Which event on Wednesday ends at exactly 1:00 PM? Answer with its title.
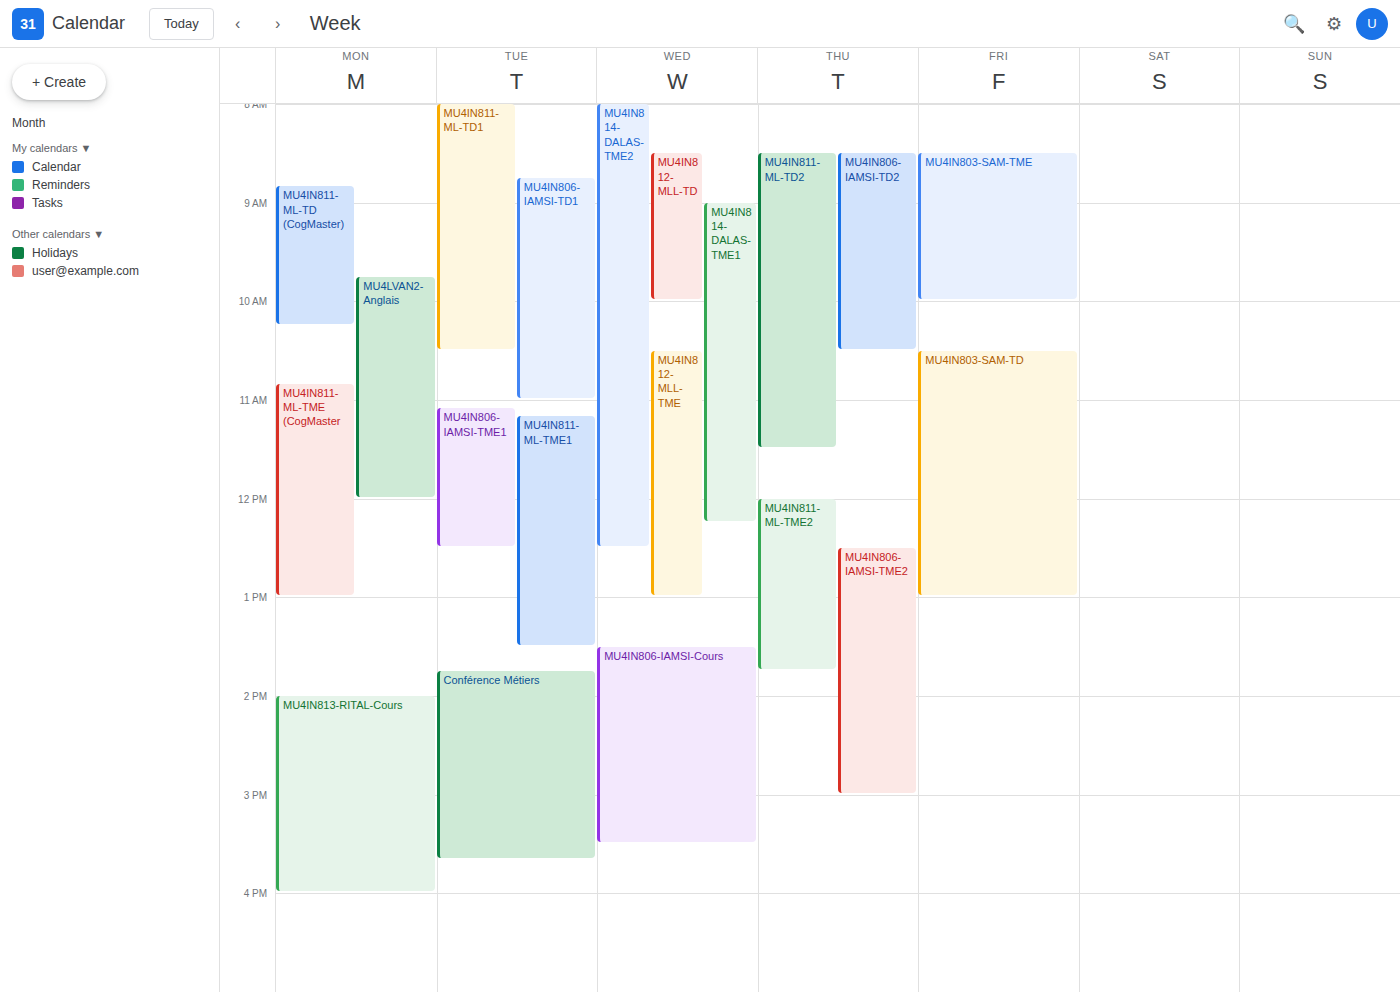
"MU4IN812-MLL-TME"